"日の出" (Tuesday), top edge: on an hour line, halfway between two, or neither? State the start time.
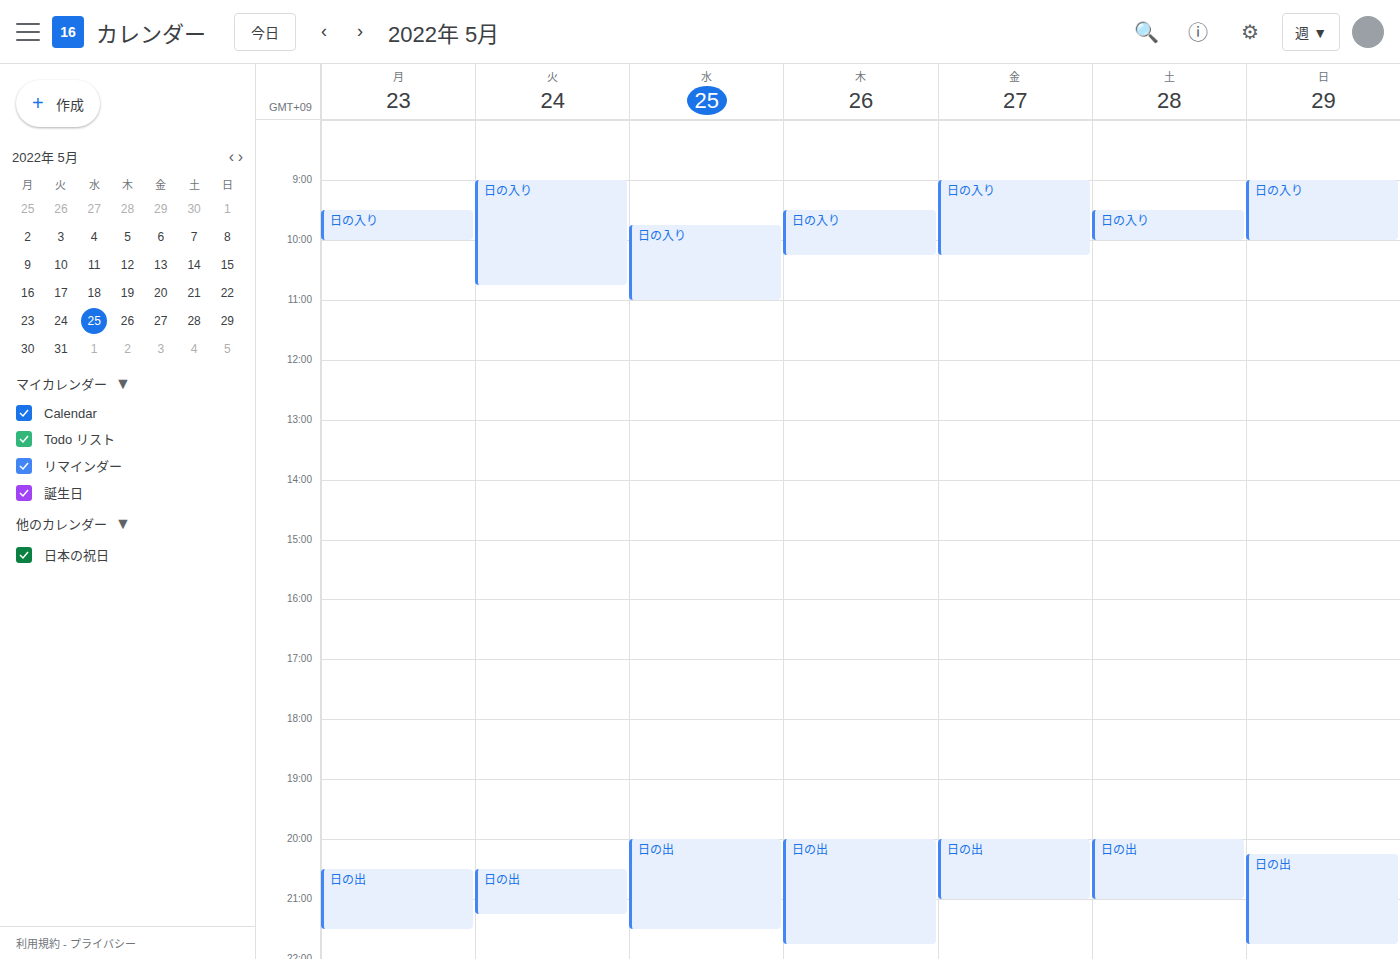
8:30 PM -- halfway between the 8 PM and 9 PM lines.